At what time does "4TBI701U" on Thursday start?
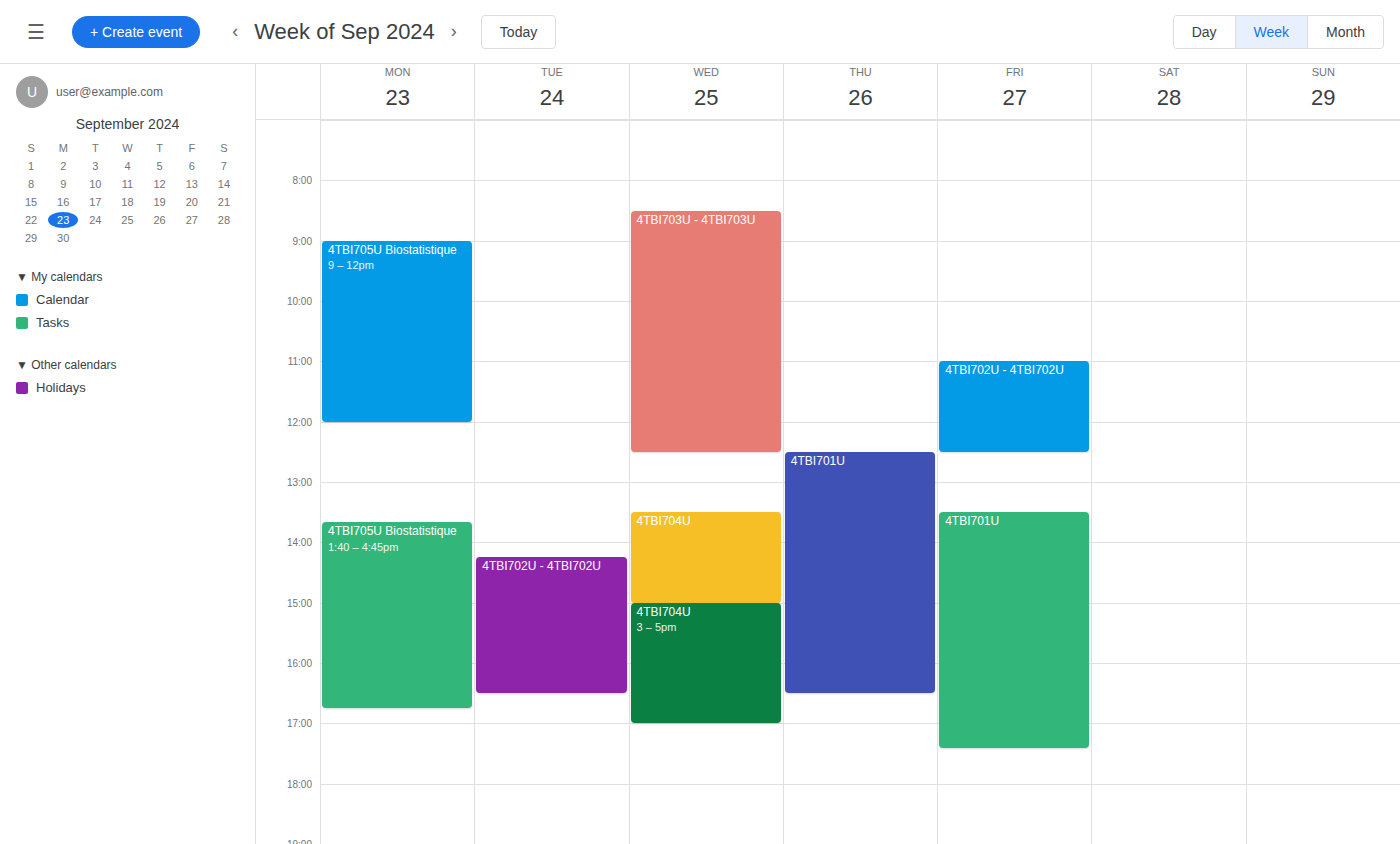
12:30 PM